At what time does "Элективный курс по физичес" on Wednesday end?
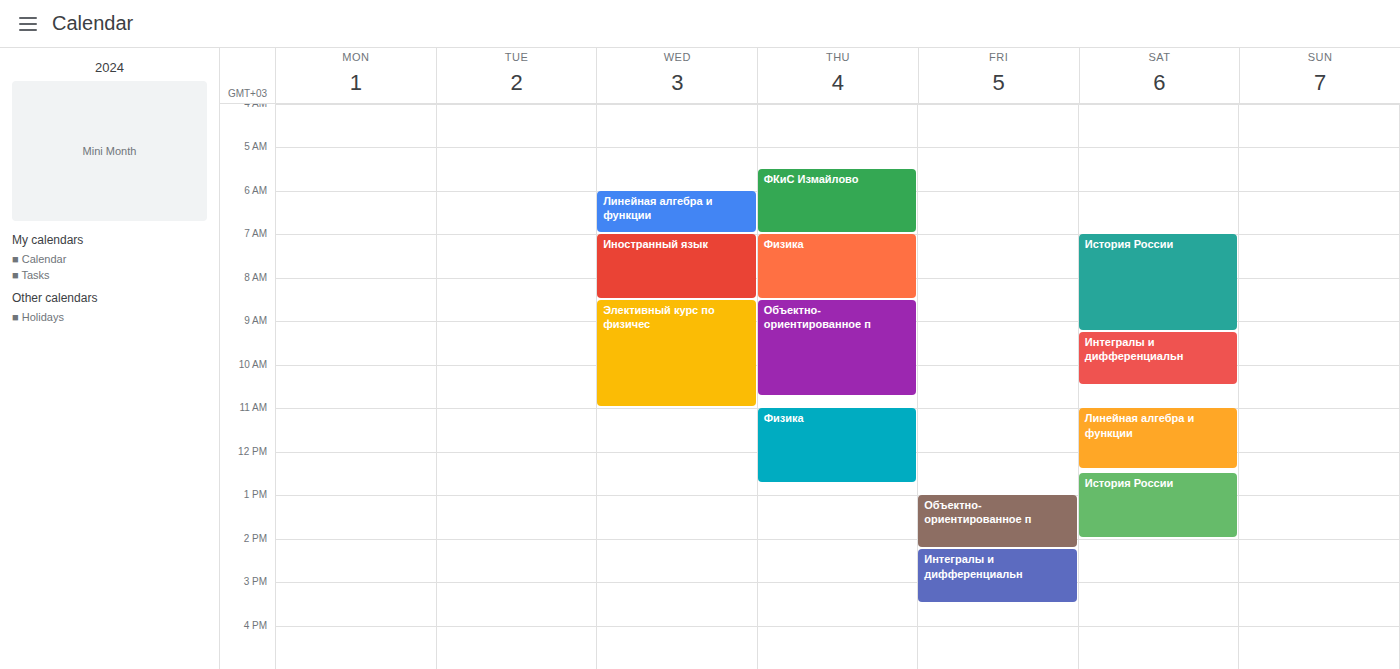
11:00 AM